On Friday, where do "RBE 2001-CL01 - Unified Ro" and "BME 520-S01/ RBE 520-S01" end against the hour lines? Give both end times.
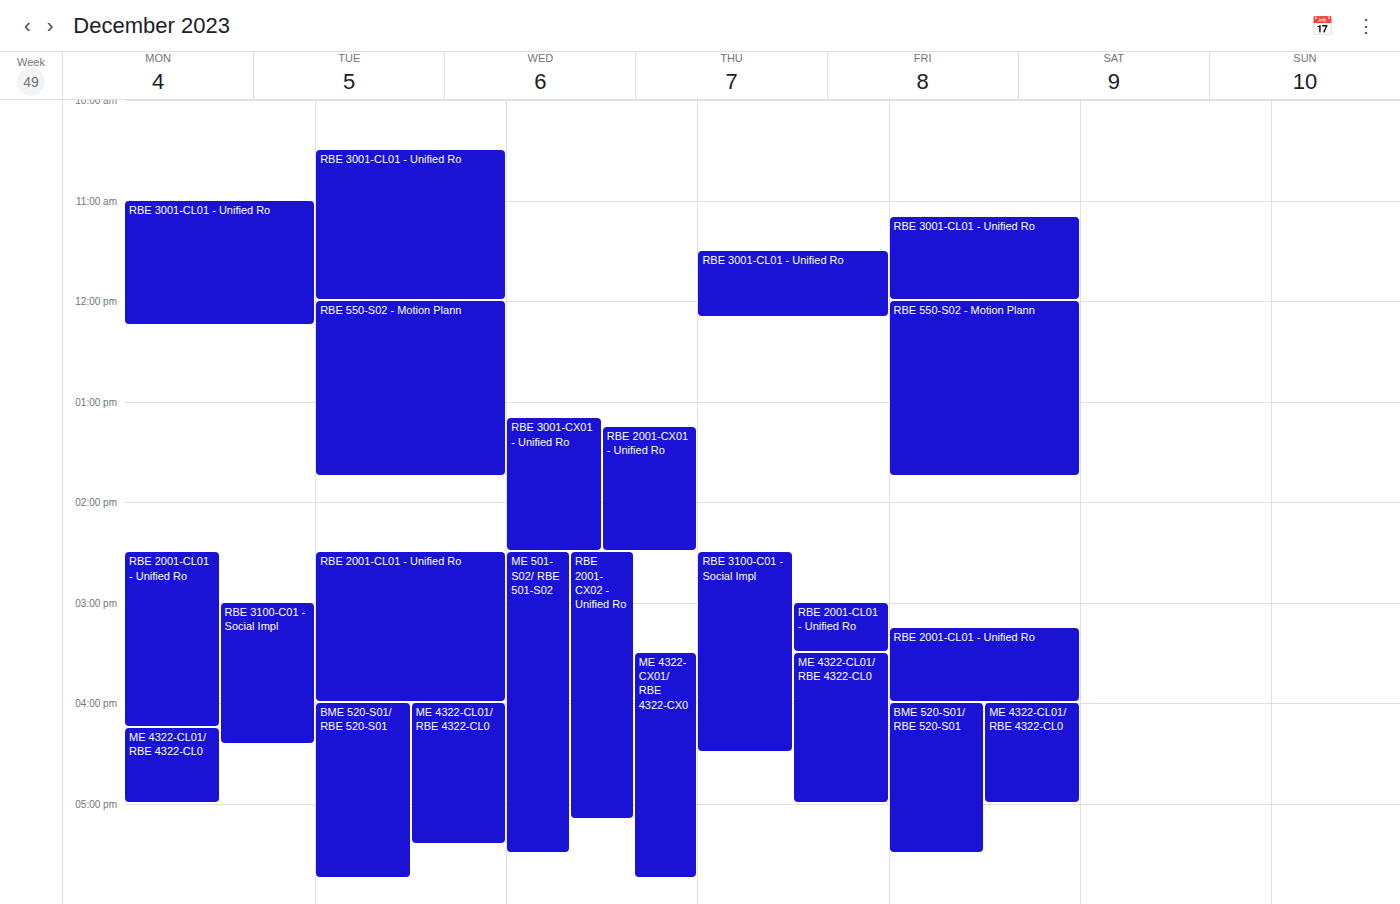
"RBE 2001-CL01 - Unified Ro": 4:00 PM, exactly on the 4 PM line. "BME 520-S01/ RBE 520-S01": 5:30 PM, halfway between the 5 PM and 6 PM lines.